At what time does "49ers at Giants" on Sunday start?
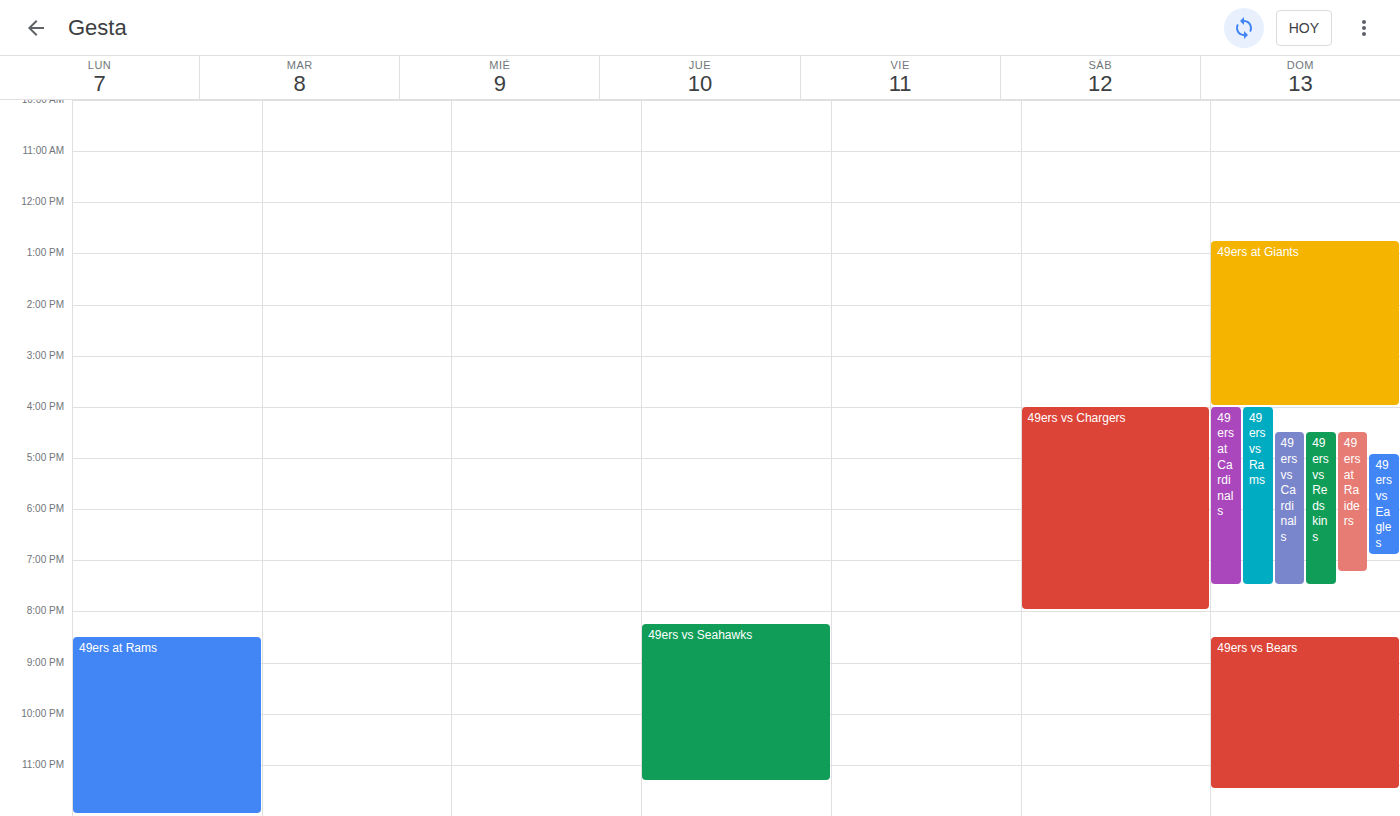
12:45 PM